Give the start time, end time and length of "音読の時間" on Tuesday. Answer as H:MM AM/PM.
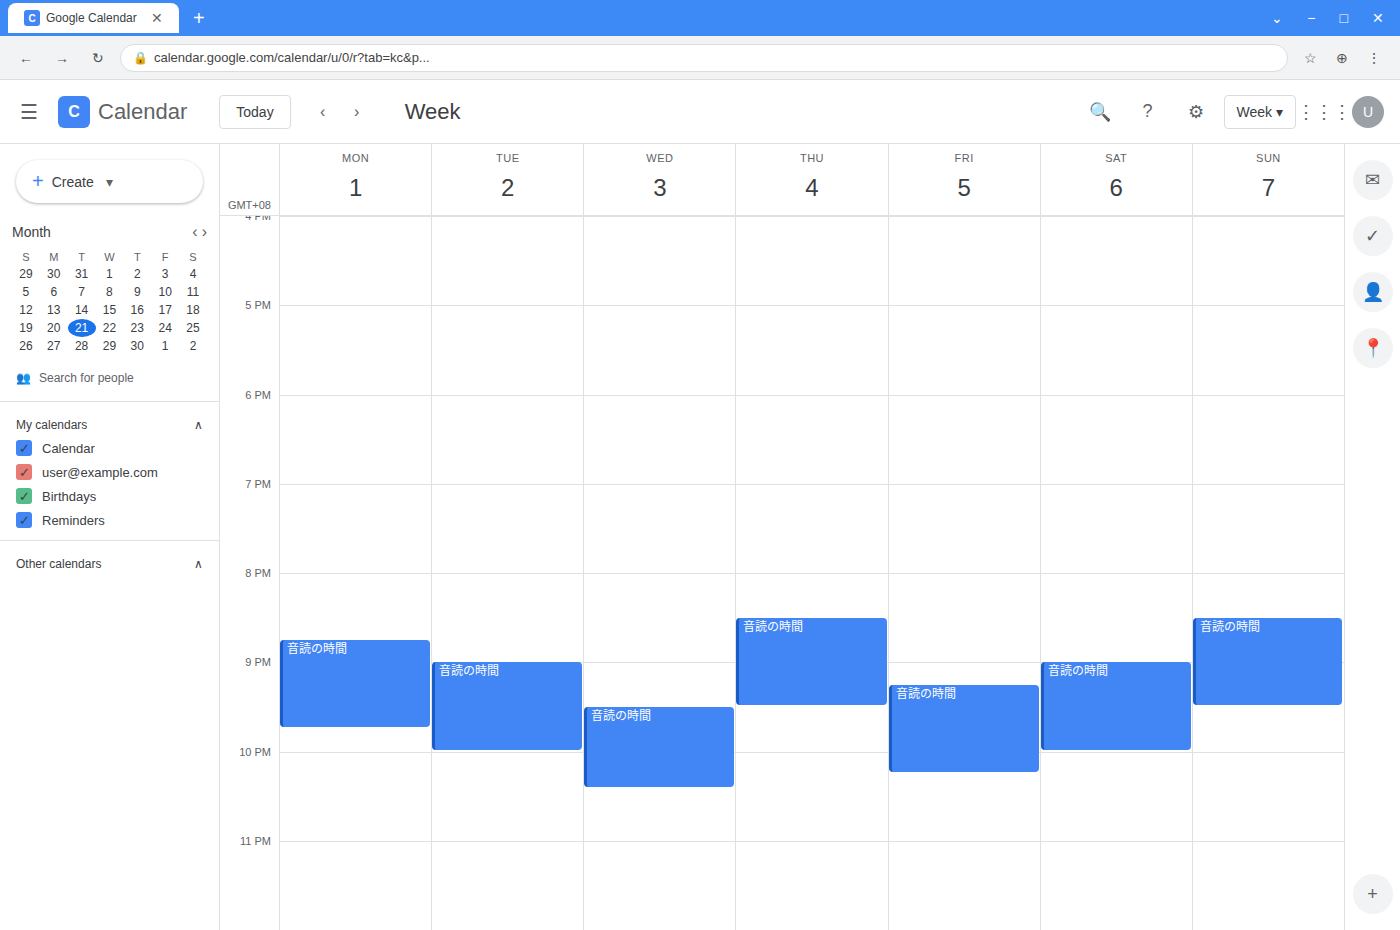
9:00 PM to 10:00 PM, 1 hour